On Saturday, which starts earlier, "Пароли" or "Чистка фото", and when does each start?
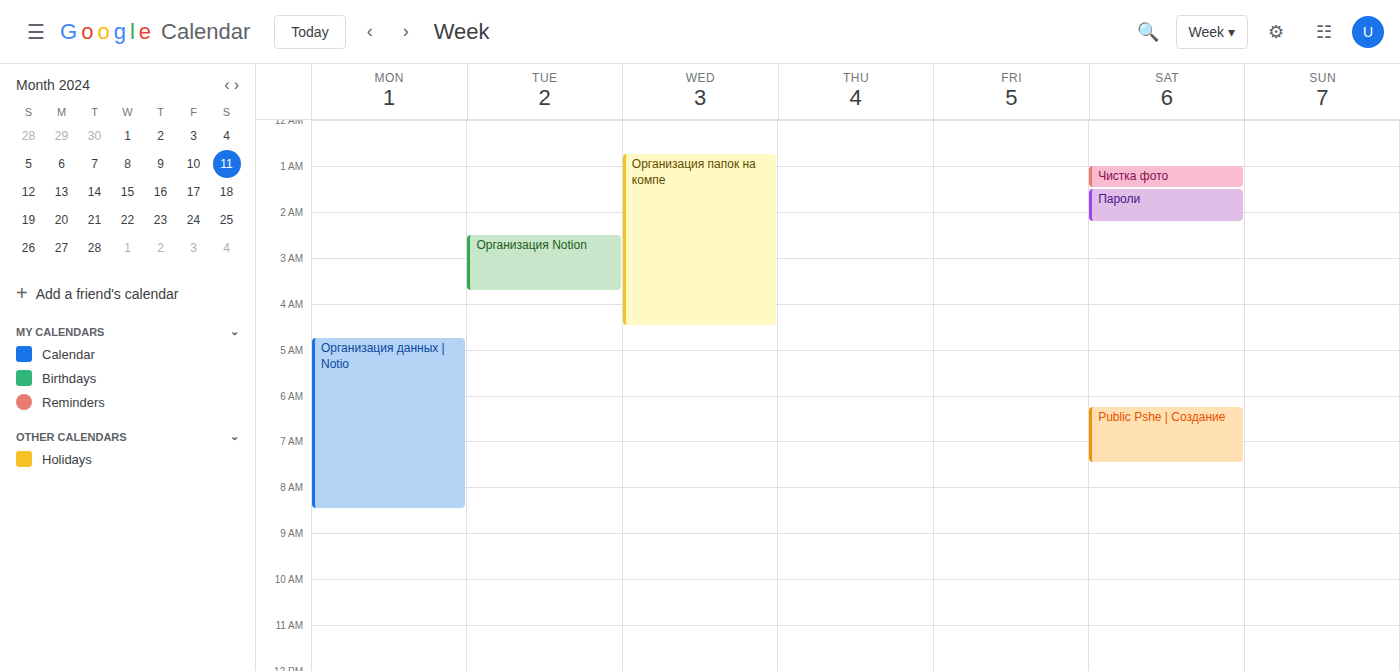
"Чистка фото" 1:00 AM; "Пароли" 1:30 AM.